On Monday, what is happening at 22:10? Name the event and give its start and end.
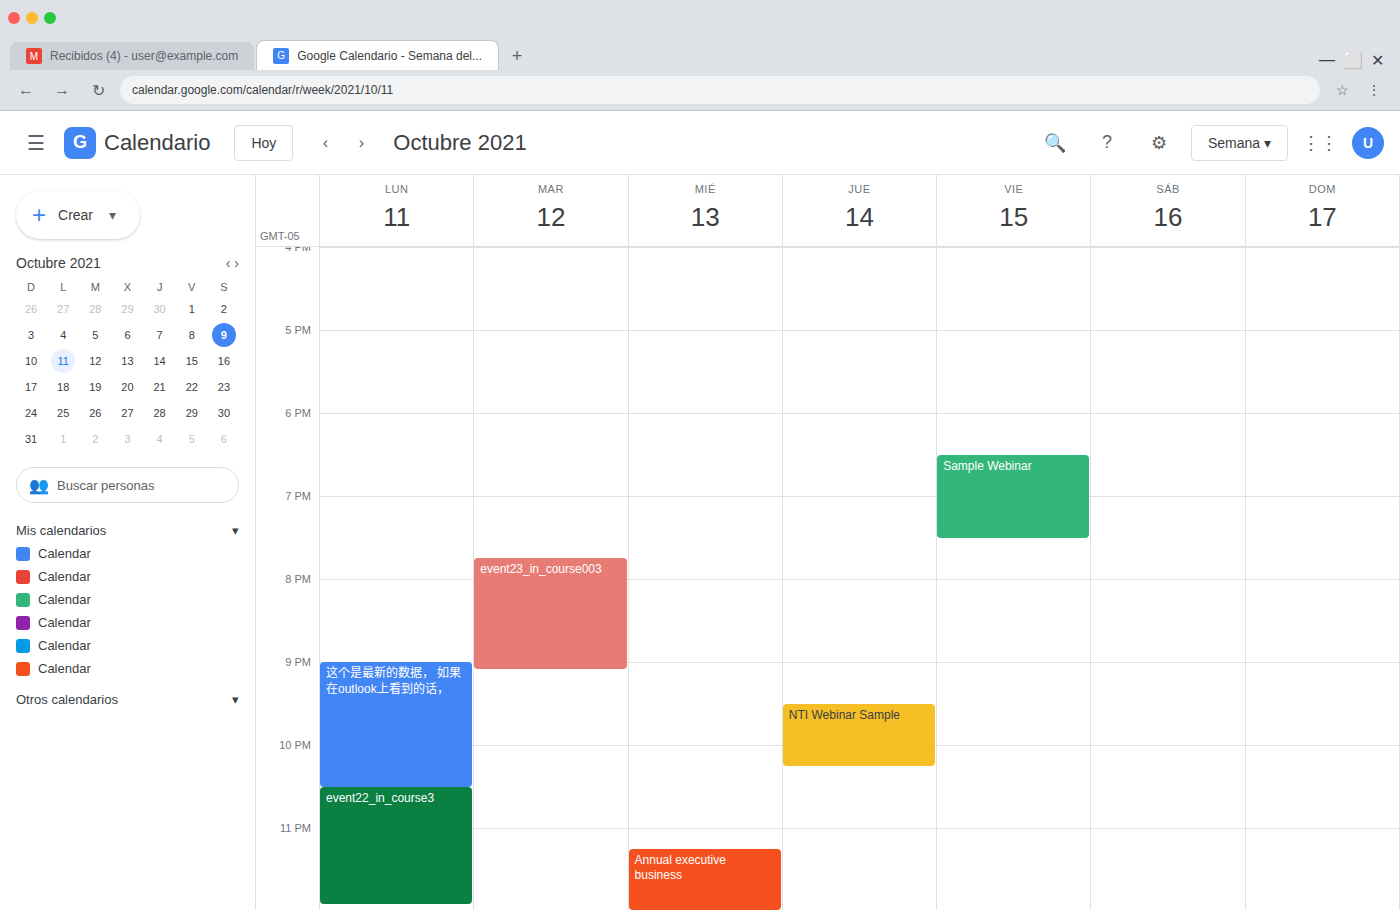
"这个是最新的数据， 如果在outlook上看到的话，", 21:00 to 22:30